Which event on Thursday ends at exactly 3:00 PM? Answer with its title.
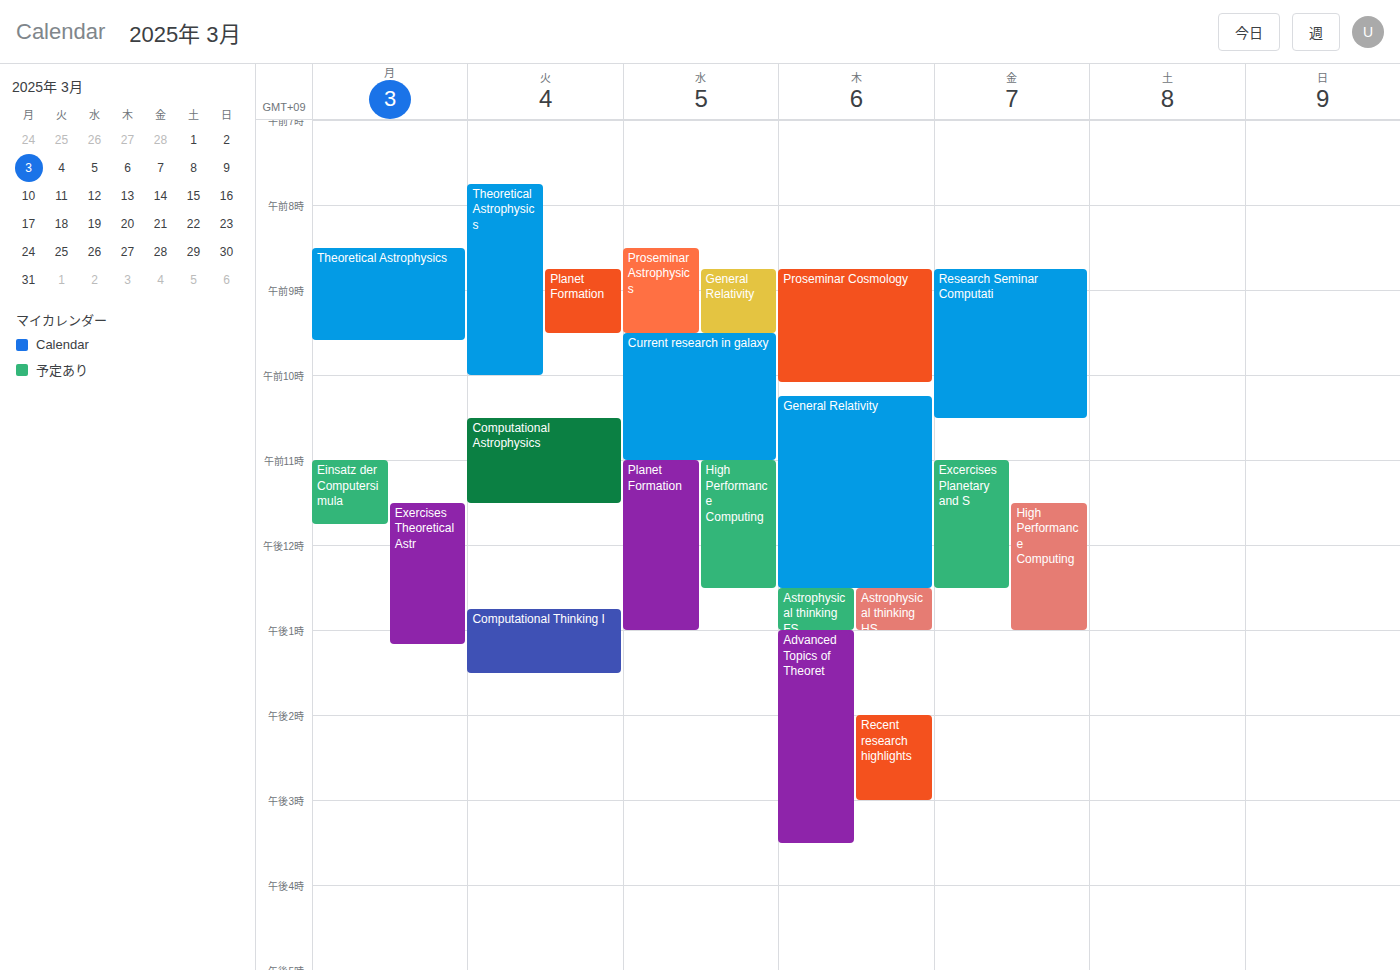
"Recent research highlights"